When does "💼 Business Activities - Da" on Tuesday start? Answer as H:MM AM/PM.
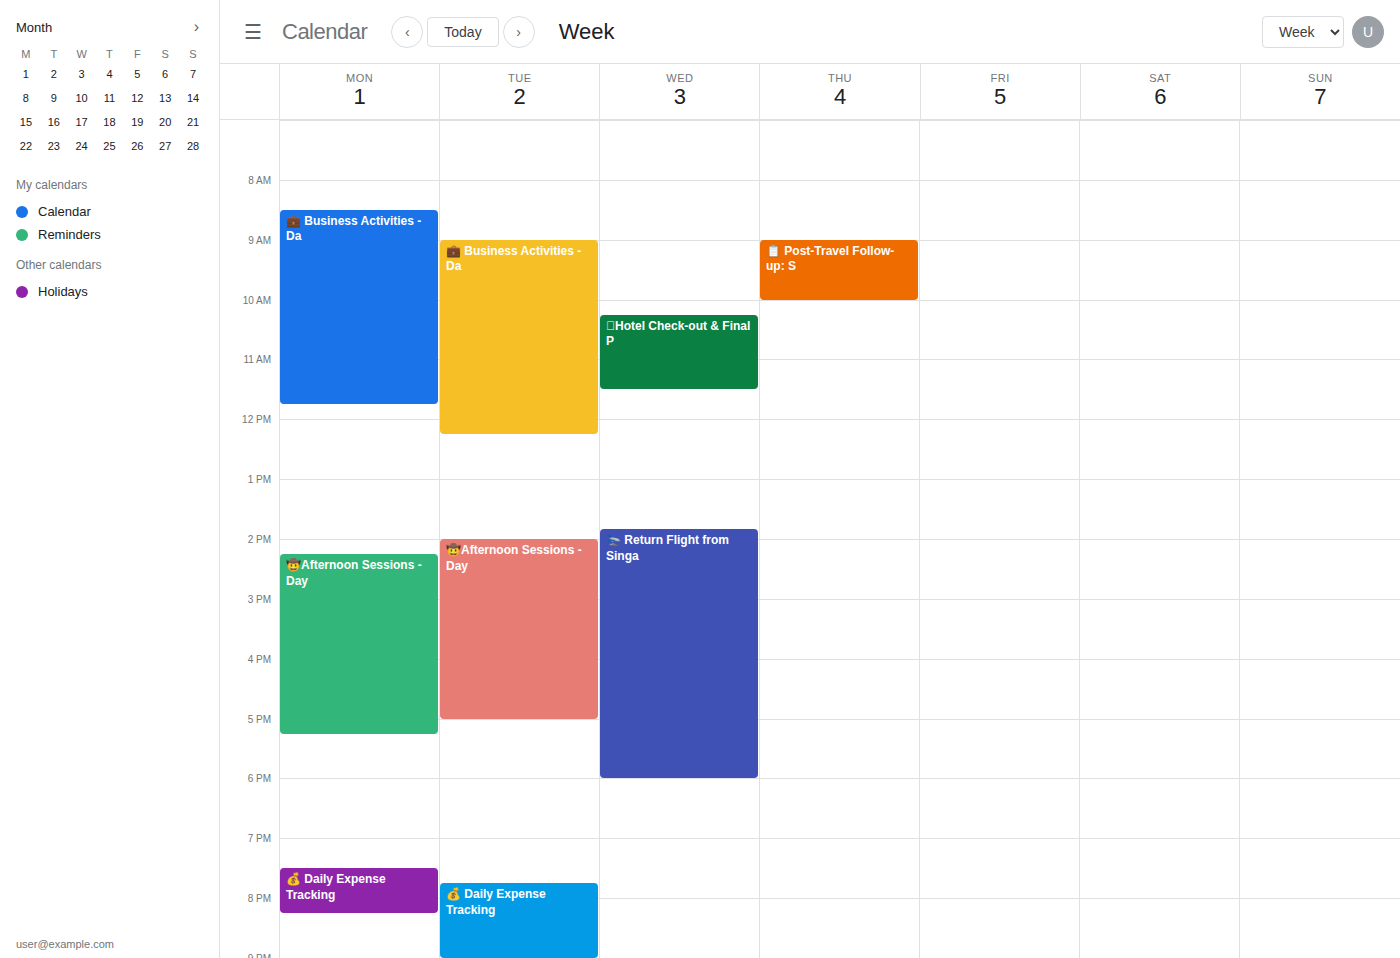
9:00 AM